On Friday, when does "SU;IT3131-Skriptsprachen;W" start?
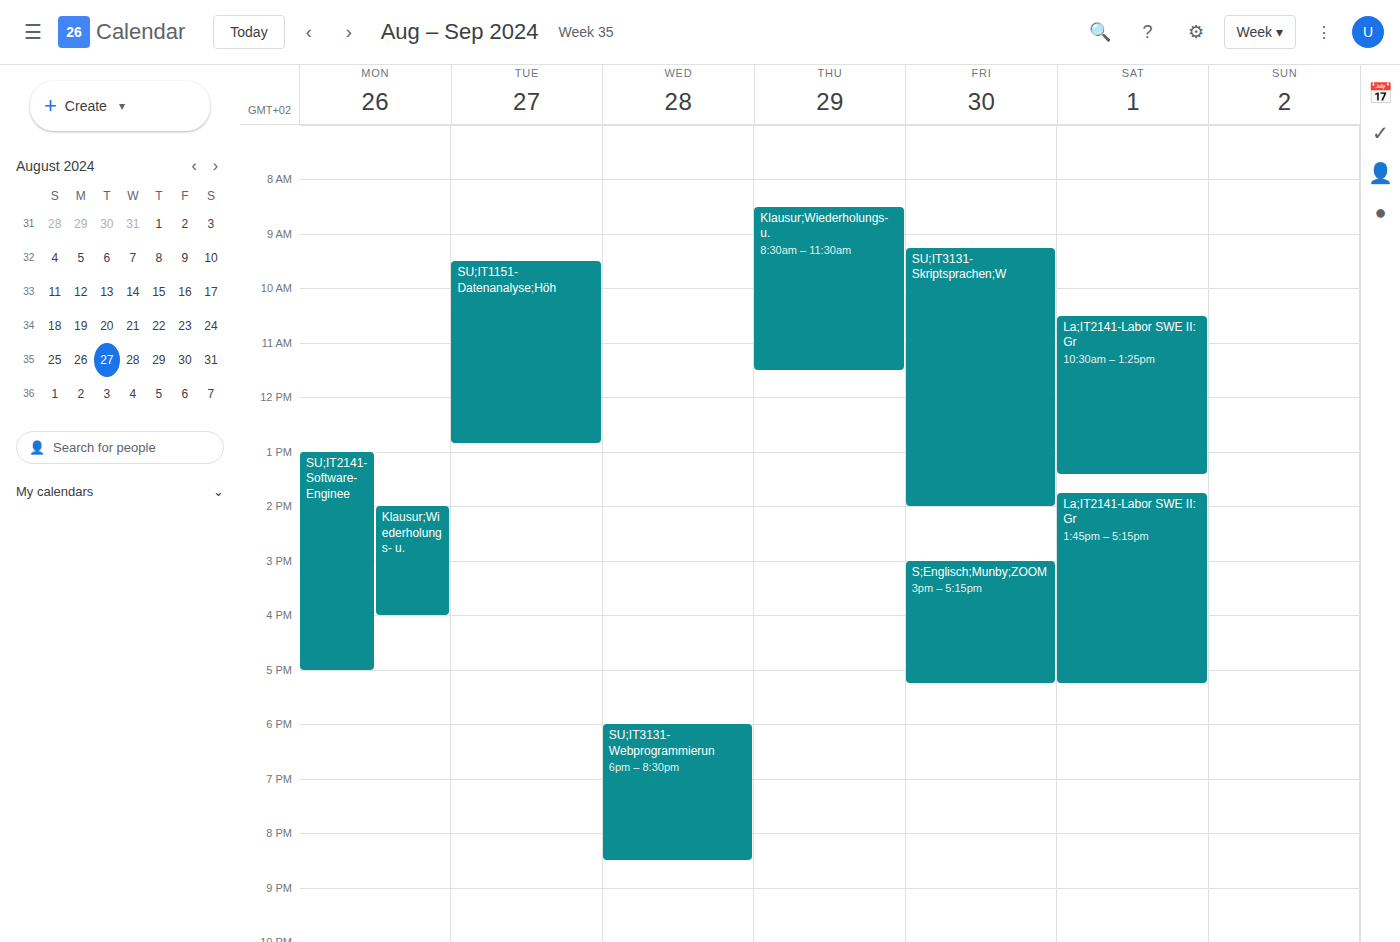
9:15 AM